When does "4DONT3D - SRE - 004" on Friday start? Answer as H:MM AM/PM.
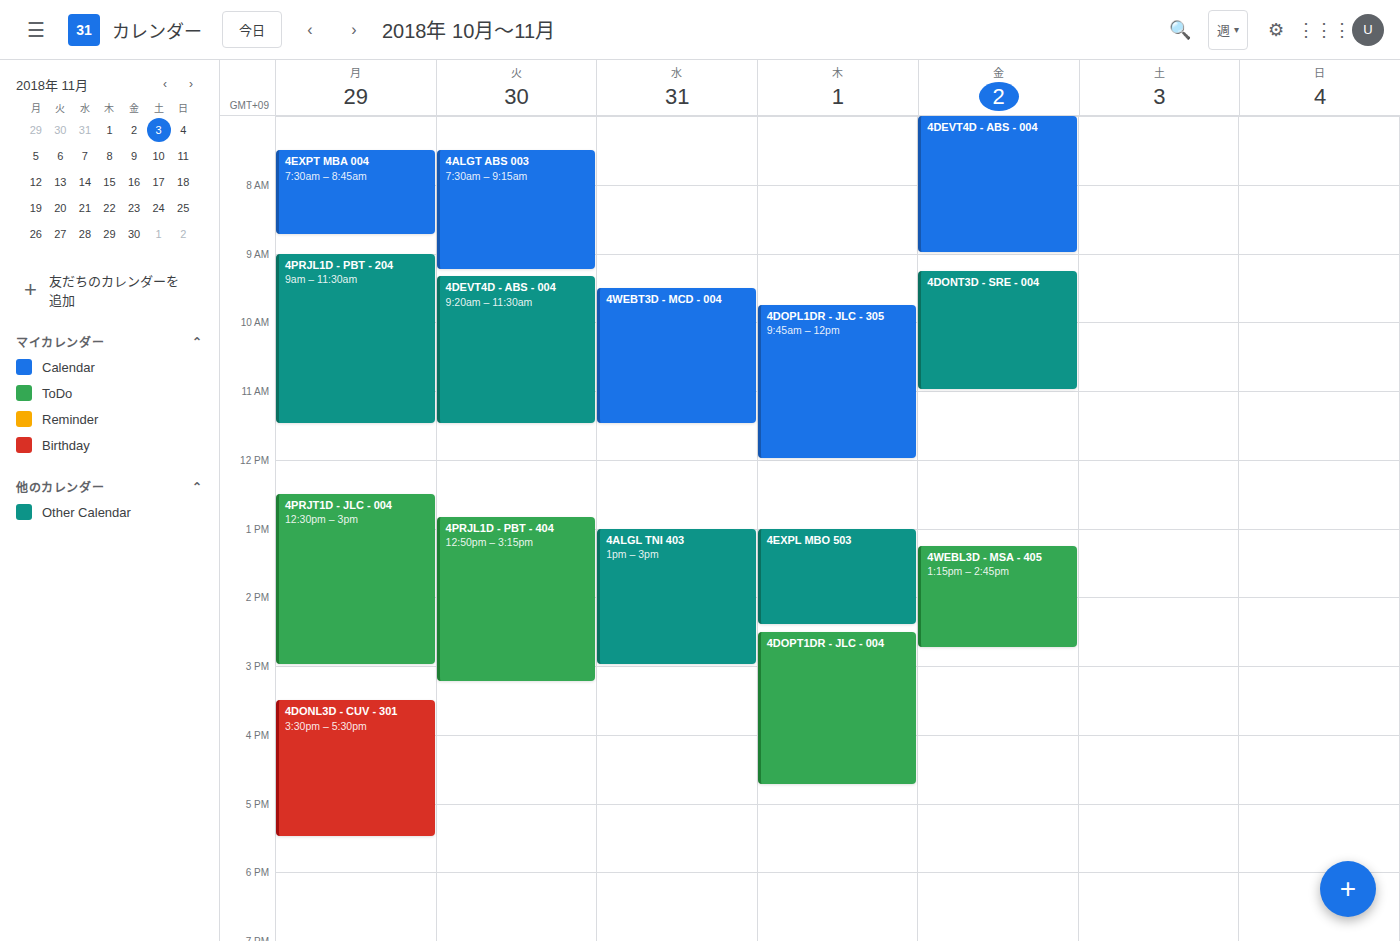
9:15 AM